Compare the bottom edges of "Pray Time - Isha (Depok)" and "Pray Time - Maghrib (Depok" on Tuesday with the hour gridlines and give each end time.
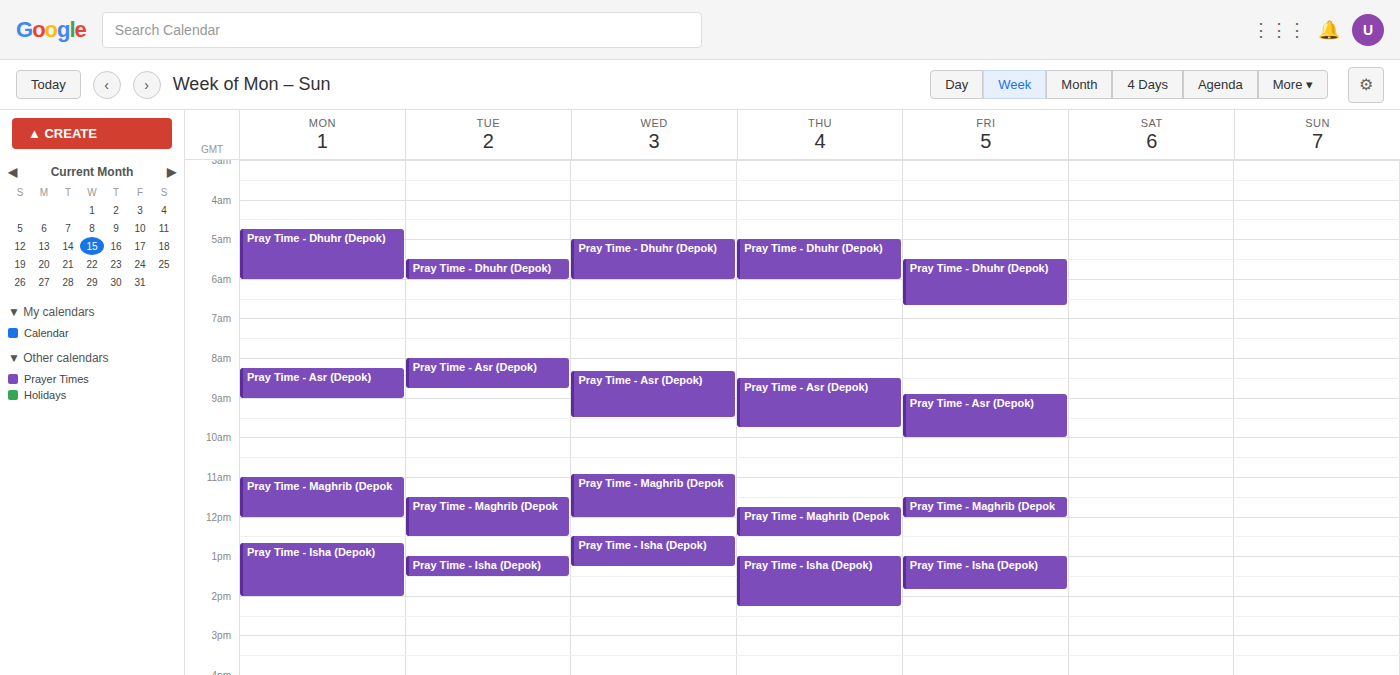
"Pray Time - Isha (Depok)": 13:30, halfway between the 13:00 and 14:00 lines. "Pray Time - Maghrib (Depok": 12:30, halfway between the 12:00 and 13:00 lines.